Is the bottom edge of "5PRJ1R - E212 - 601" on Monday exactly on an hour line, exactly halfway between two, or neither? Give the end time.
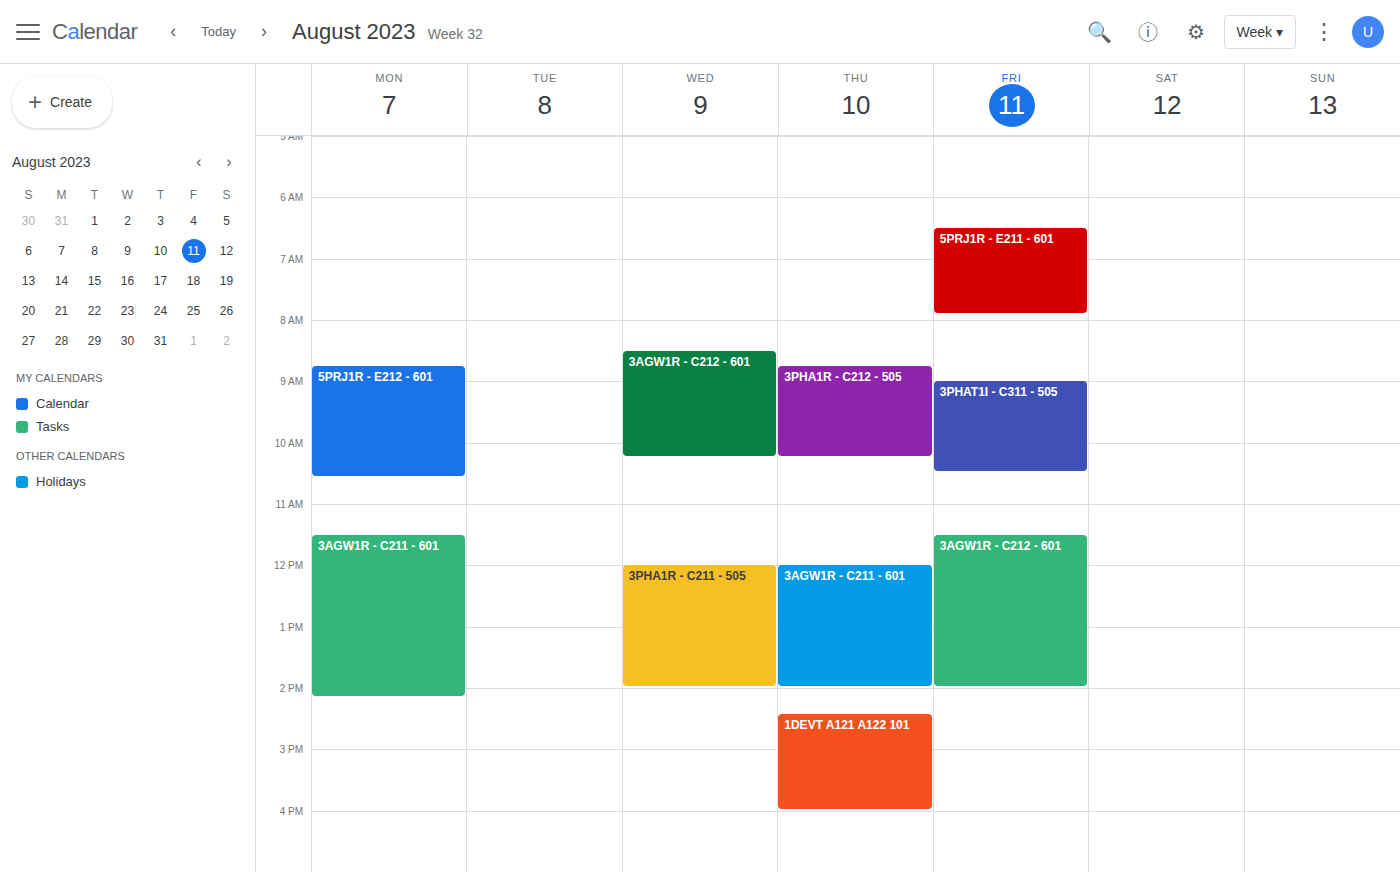
10:35 AM -- neither: 35 minutes below the 10 AM line and 25 minutes above the 11 AM line.